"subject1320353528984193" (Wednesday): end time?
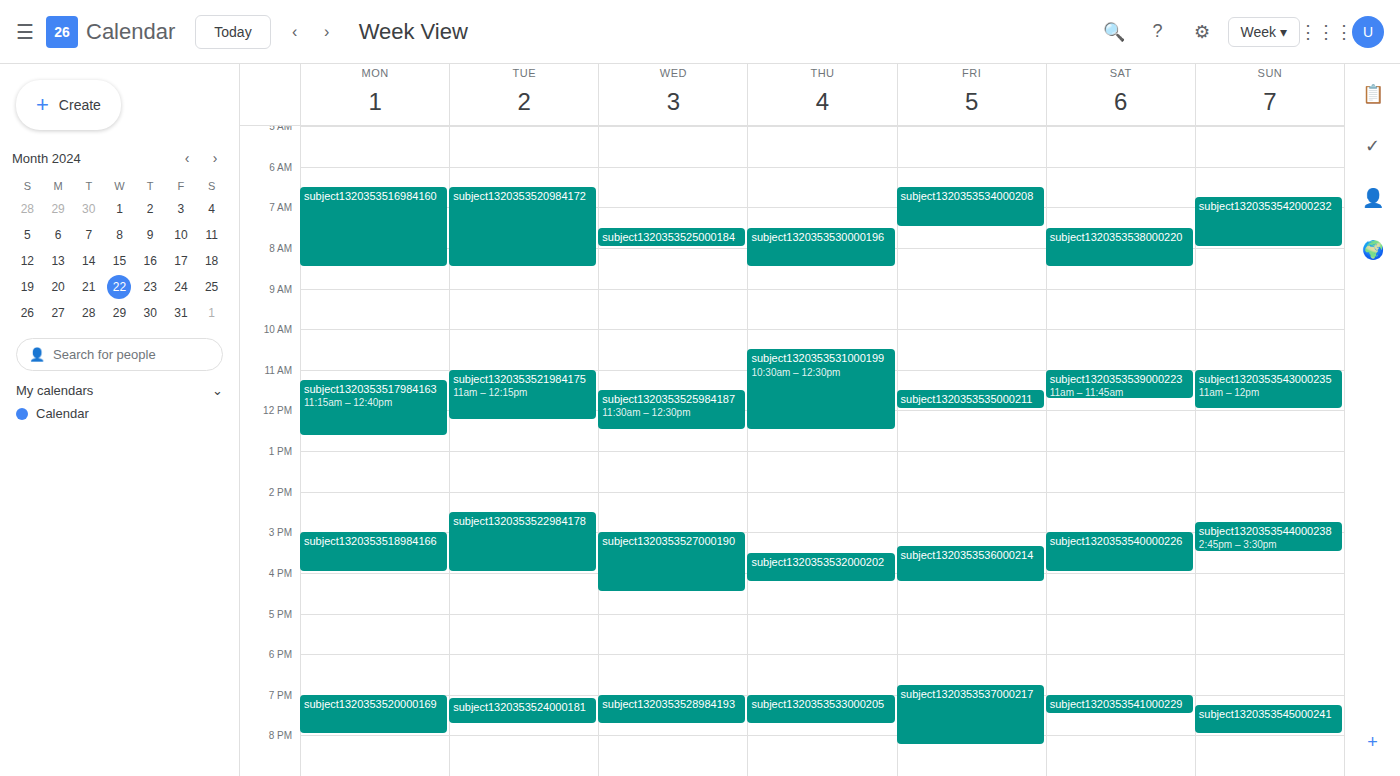
7:45 PM